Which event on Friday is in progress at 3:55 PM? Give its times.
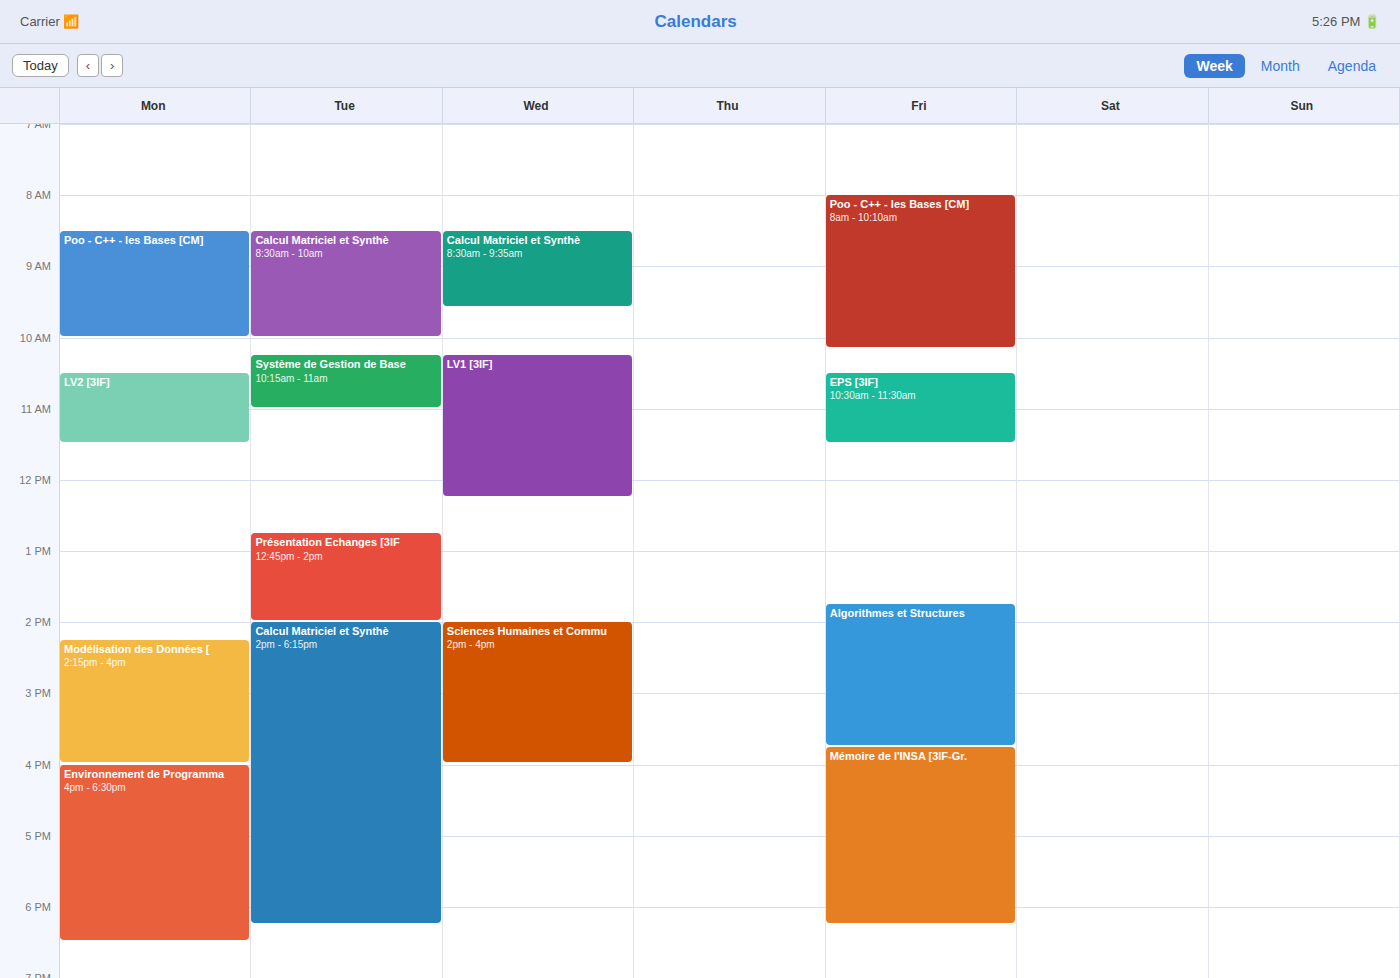
"Mémoire de l'INSA [3IF-Gr.", 3:45 PM to 6:15 PM